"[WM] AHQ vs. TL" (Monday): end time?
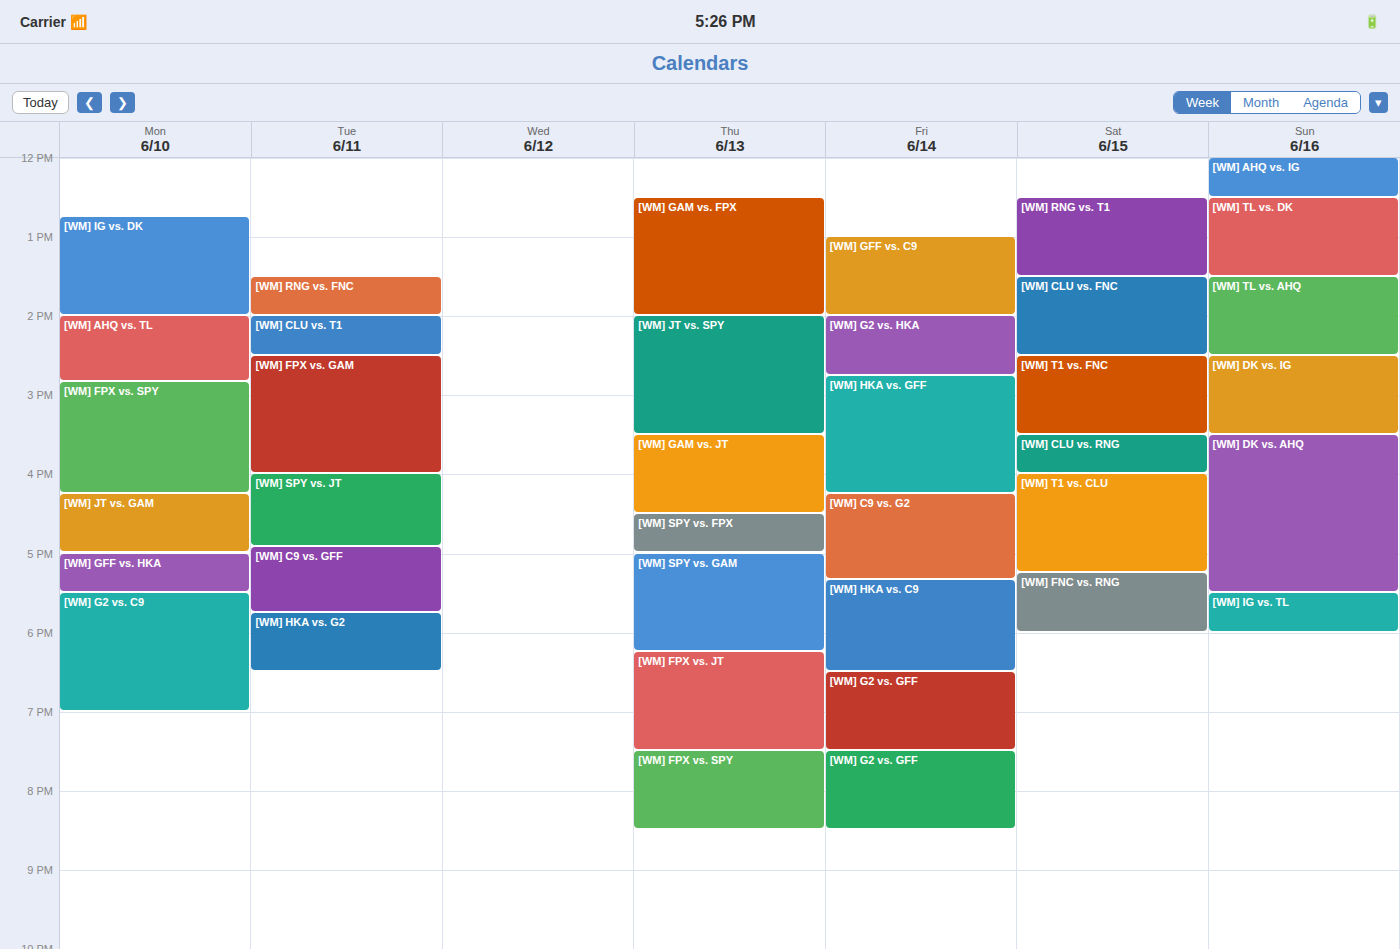
2:50 PM